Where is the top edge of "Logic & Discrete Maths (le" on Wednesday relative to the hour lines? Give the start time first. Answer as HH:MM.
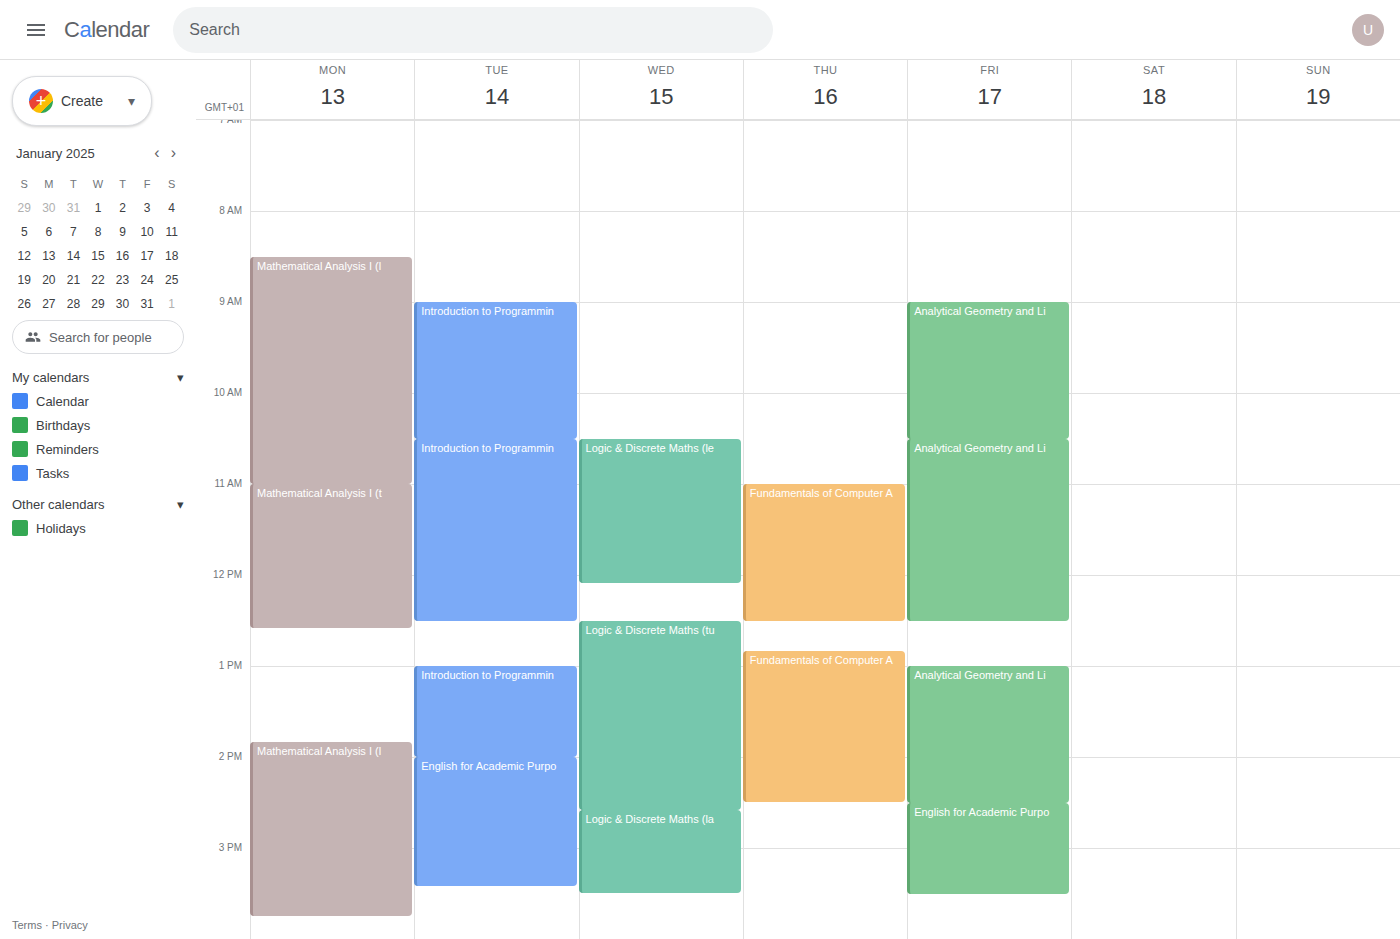
10:30 -- halfway between the 10:00 and 11:00 lines.